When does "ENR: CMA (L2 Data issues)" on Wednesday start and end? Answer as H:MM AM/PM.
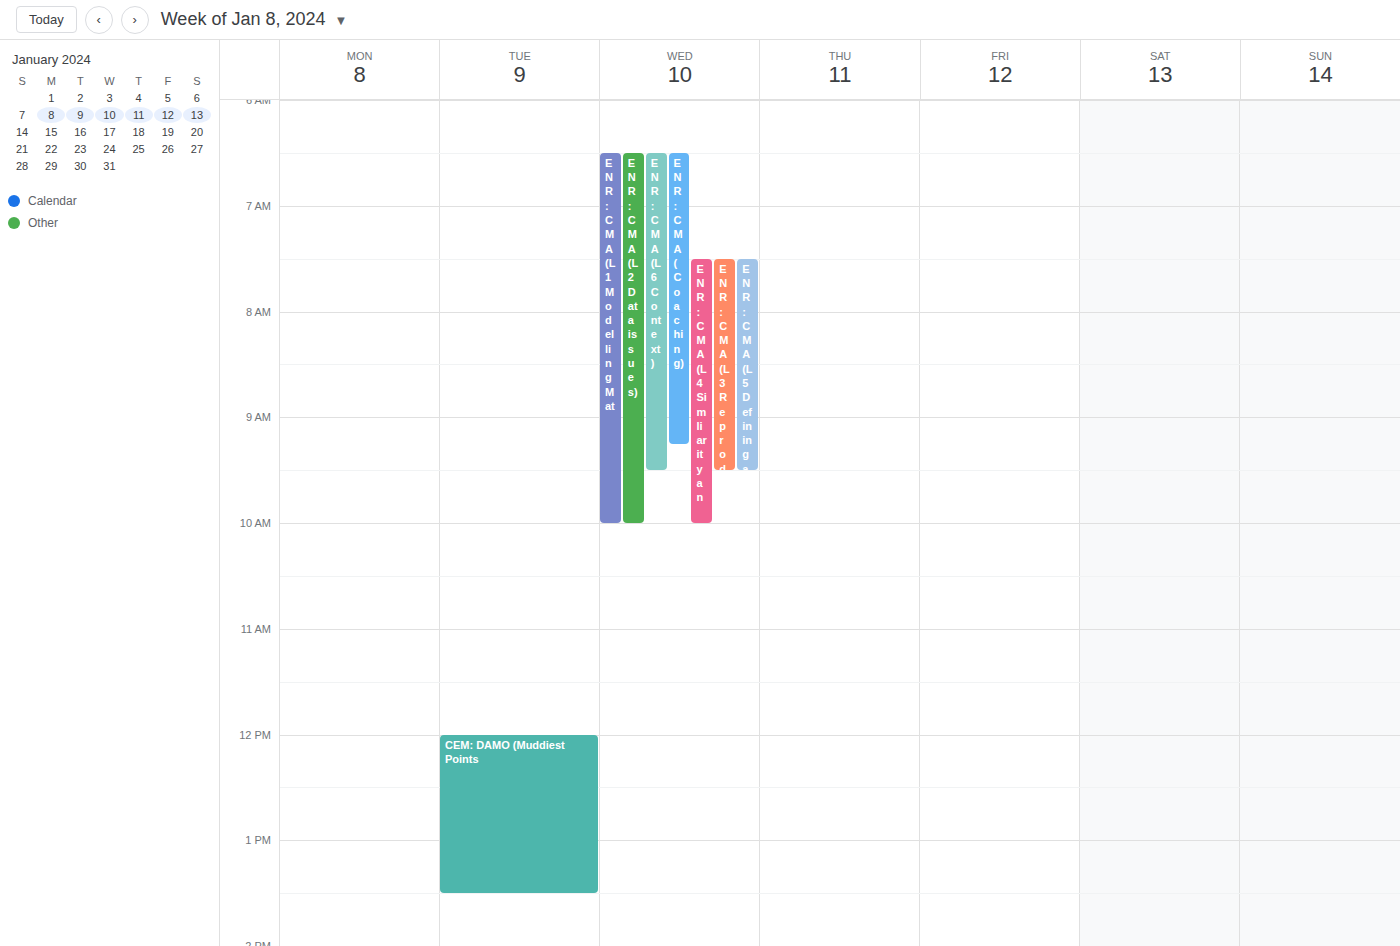
6:30 AM to 10:00 AM